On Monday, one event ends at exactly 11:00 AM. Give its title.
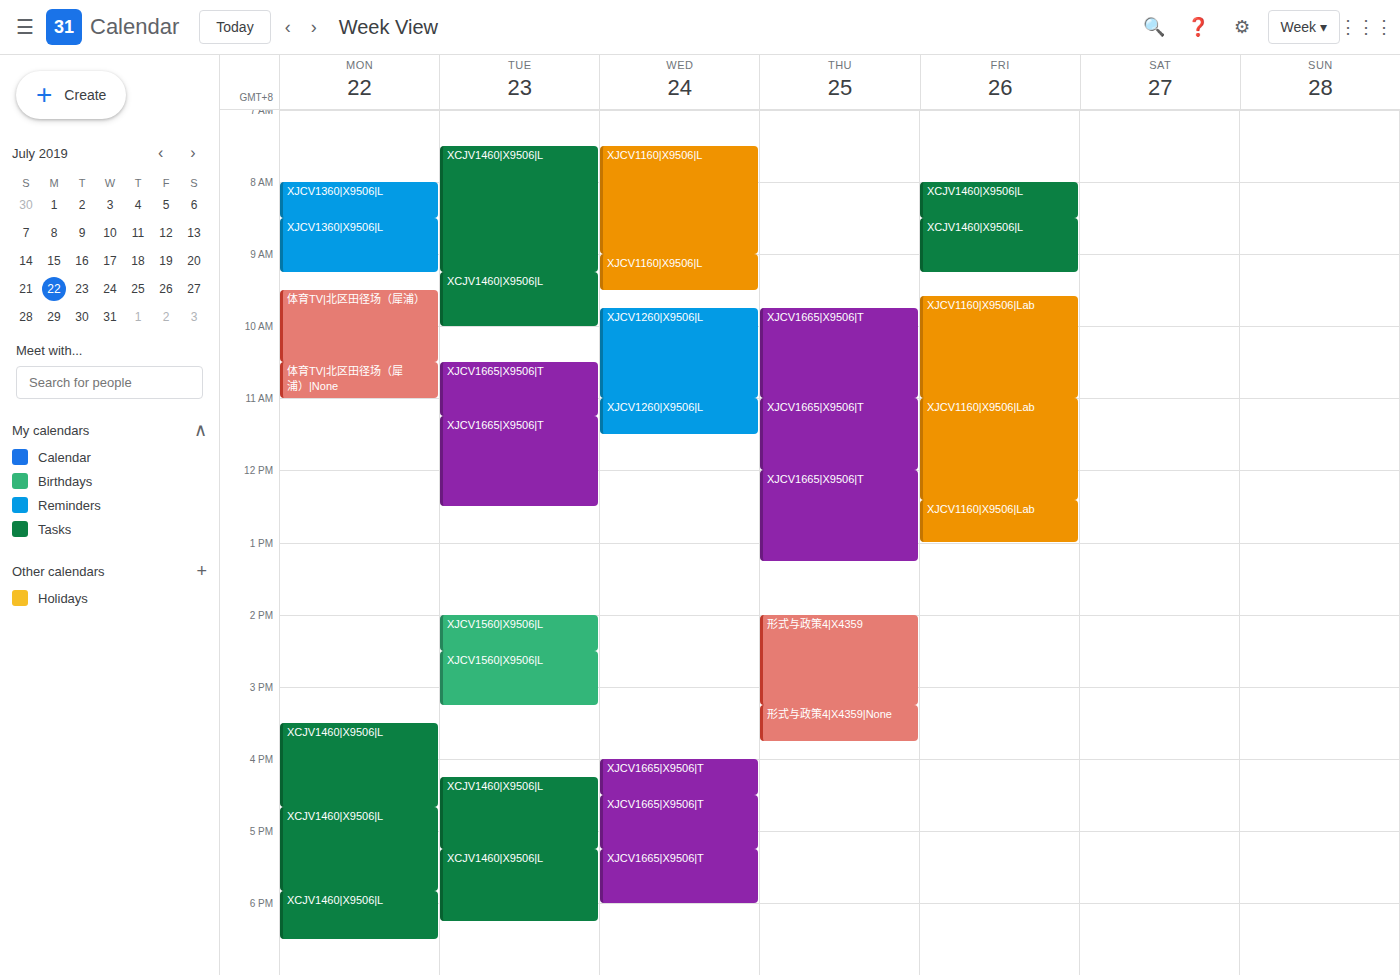
"体育TV|北区田径场（犀浦）|None"